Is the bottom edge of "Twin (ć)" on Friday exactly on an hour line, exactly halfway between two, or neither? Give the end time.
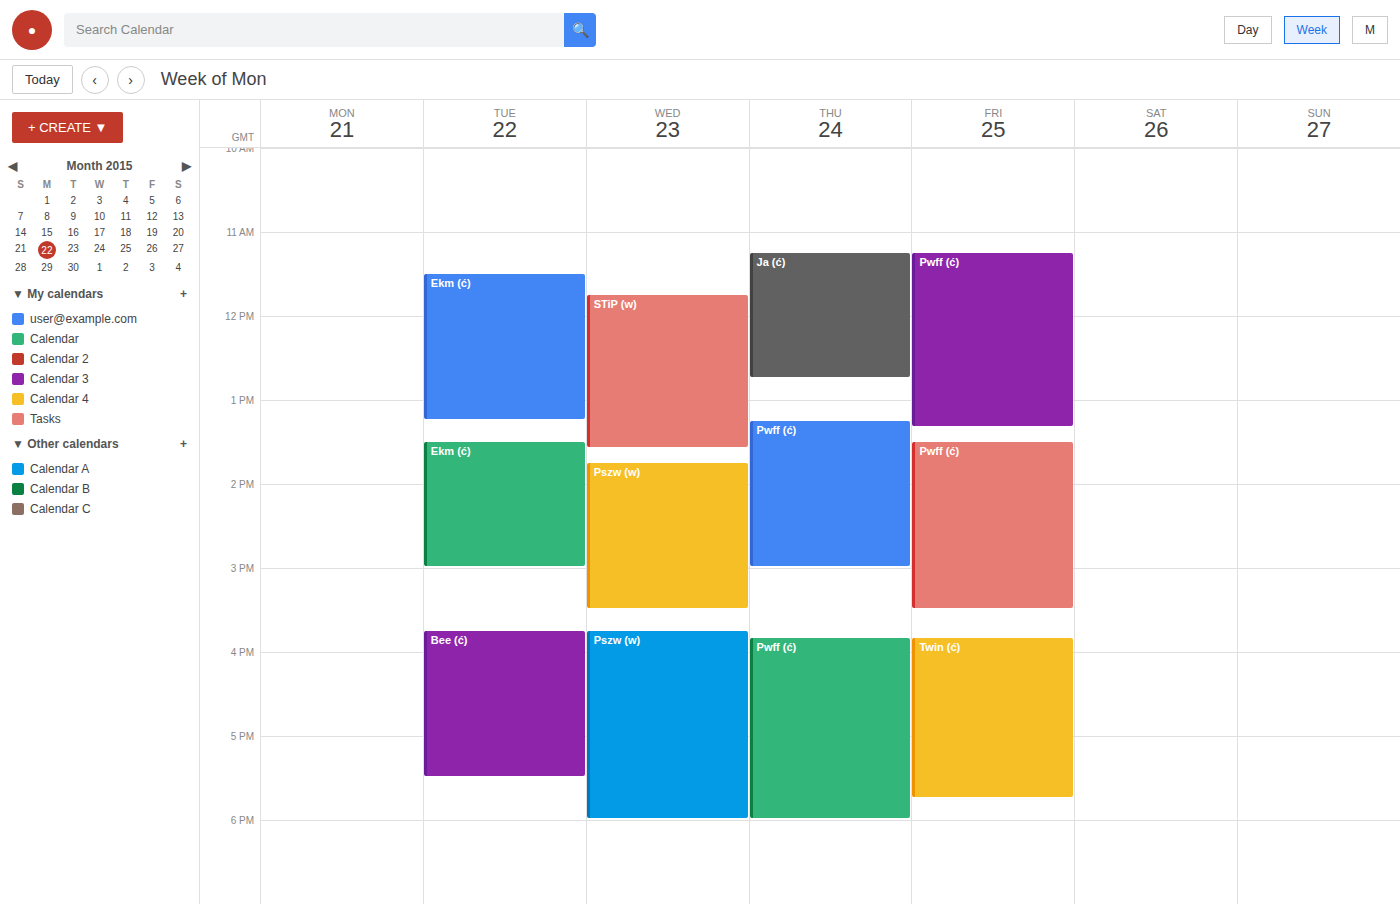
5:45 PM -- neither: three quarters of the way from the 5 PM line to the 6 PM line.